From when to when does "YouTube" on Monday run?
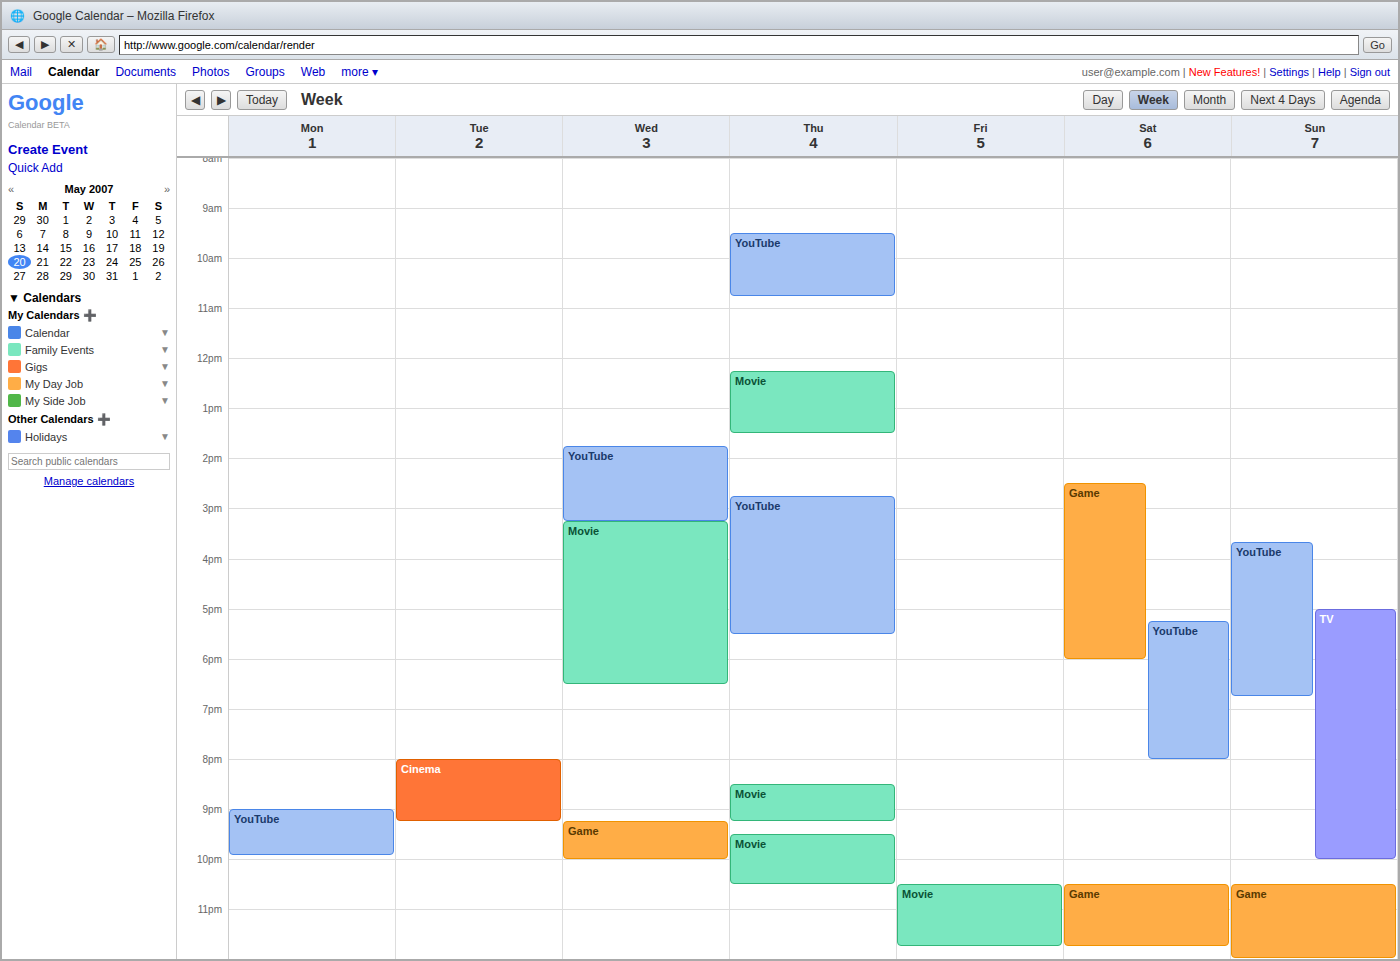
9:00 PM to 9:55 PM